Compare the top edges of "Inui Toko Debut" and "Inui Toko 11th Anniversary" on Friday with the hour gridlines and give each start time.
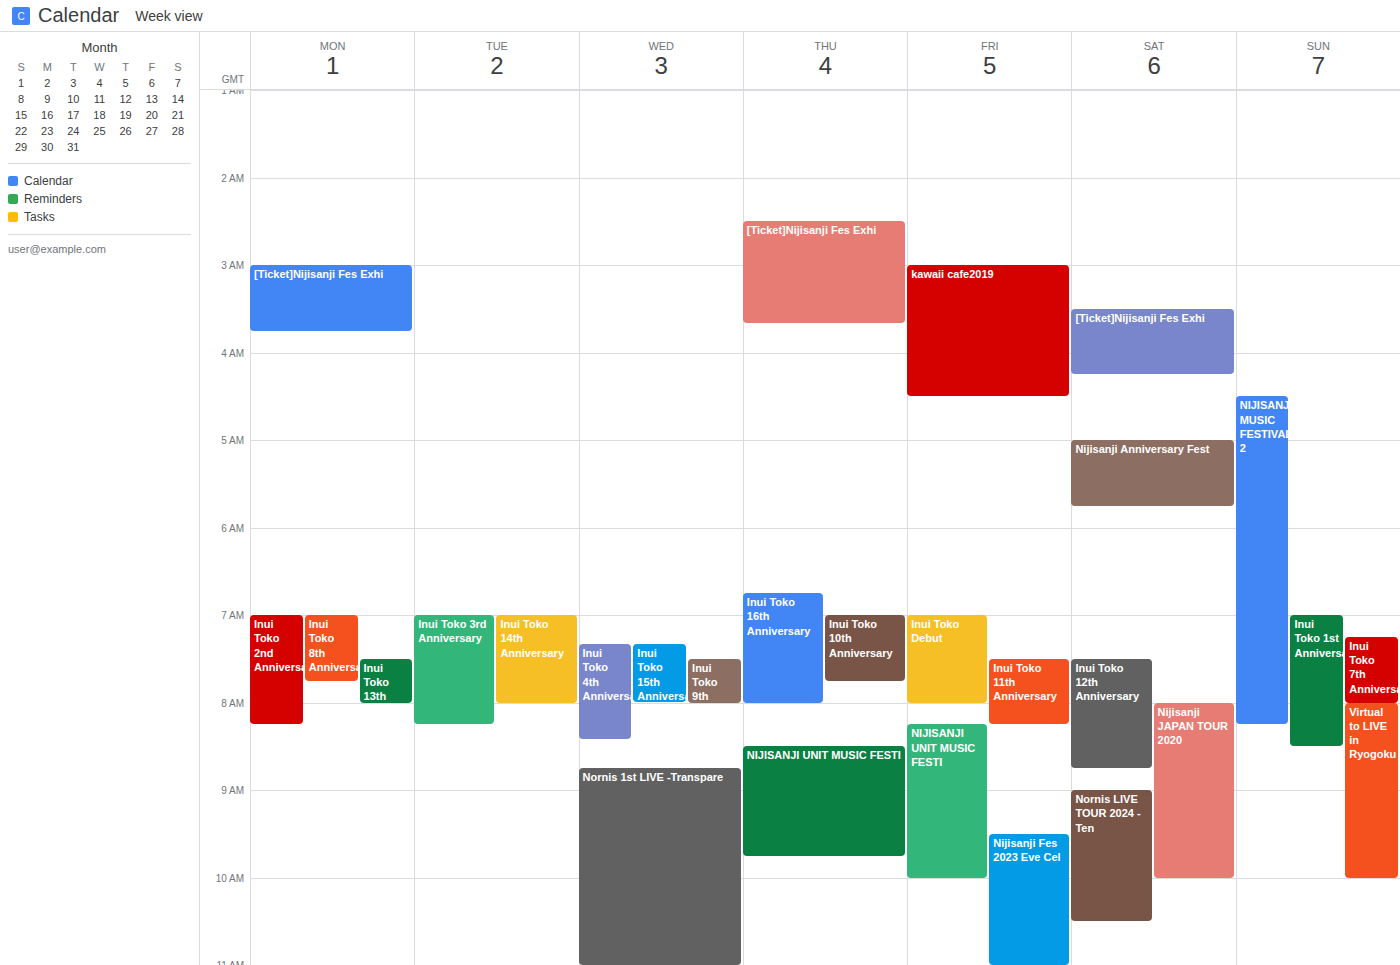
"Inui Toko Debut": 7:00 AM, exactly on the 7 AM line. "Inui Toko 11th Anniversary": 7:30 AM, halfway between the 7 AM and 8 AM lines.